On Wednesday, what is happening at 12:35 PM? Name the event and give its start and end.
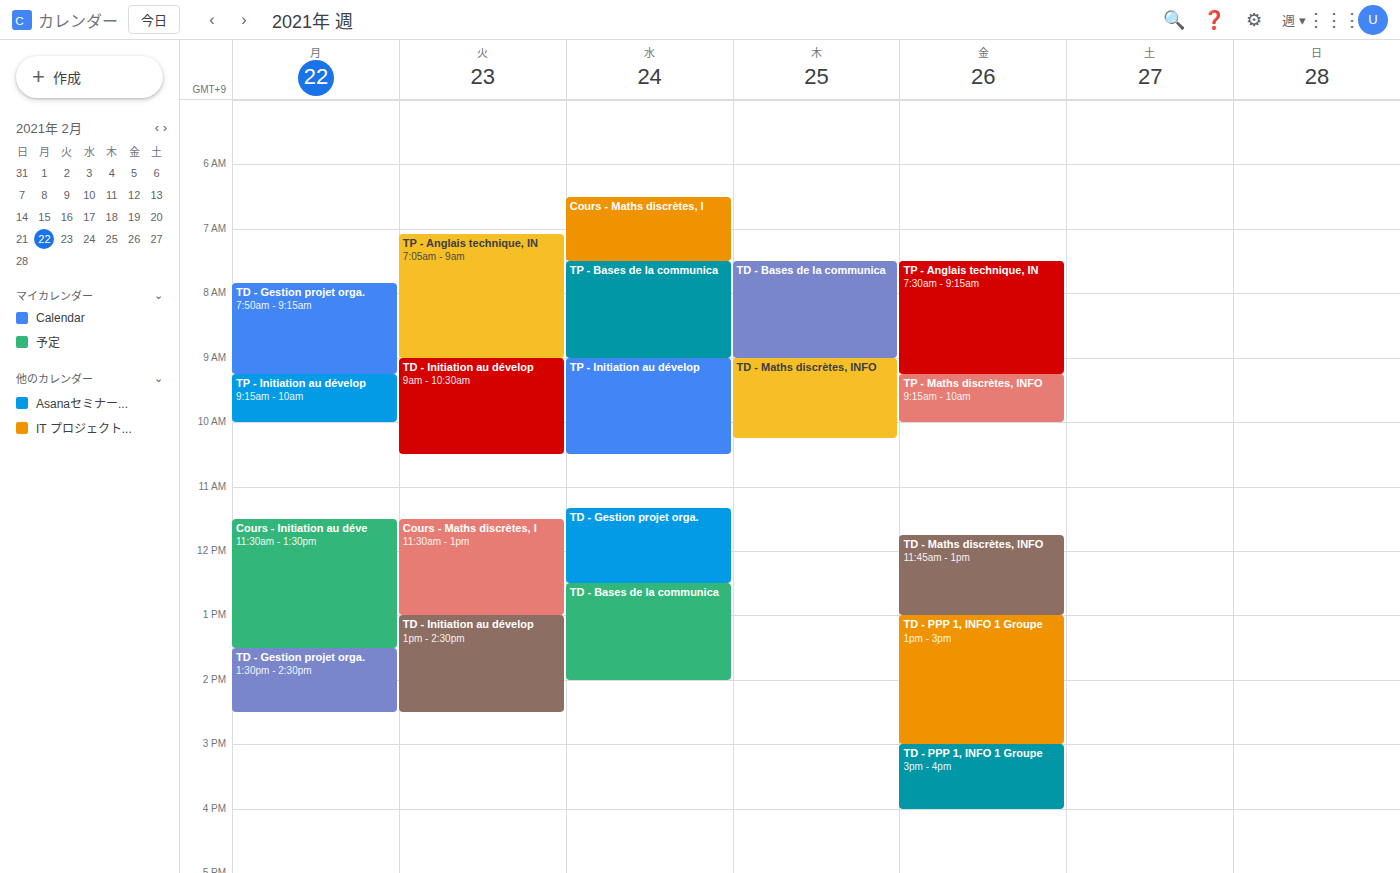
"TD - Bases de la communica", 12:30 PM to 2:00 PM